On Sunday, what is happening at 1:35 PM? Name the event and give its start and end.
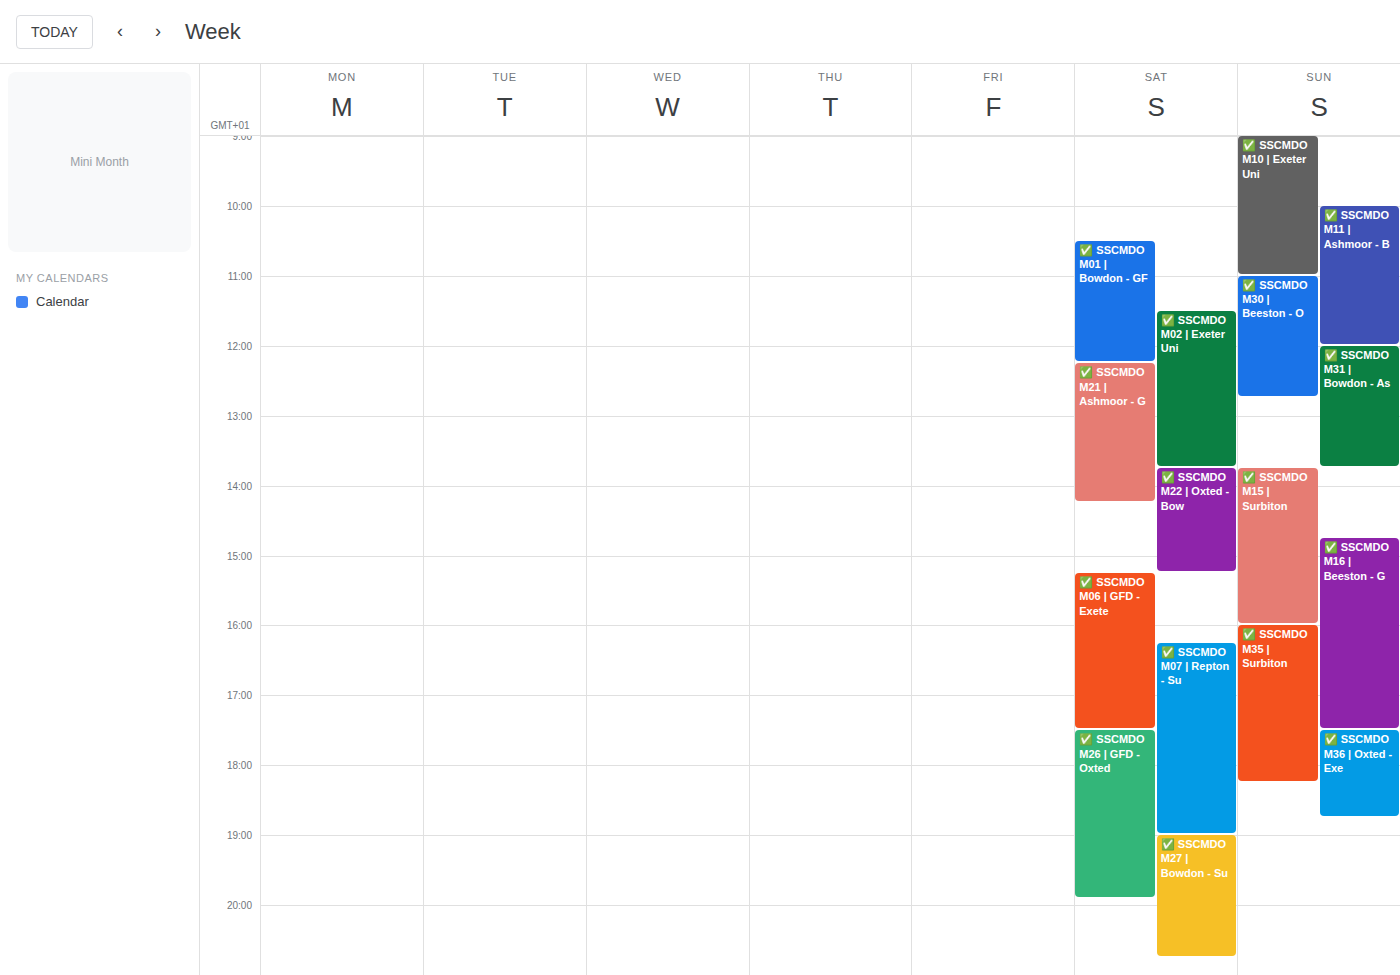
"✅ SSCMDO M31 | Bowdon - As", 12:00 PM to 1:45 PM